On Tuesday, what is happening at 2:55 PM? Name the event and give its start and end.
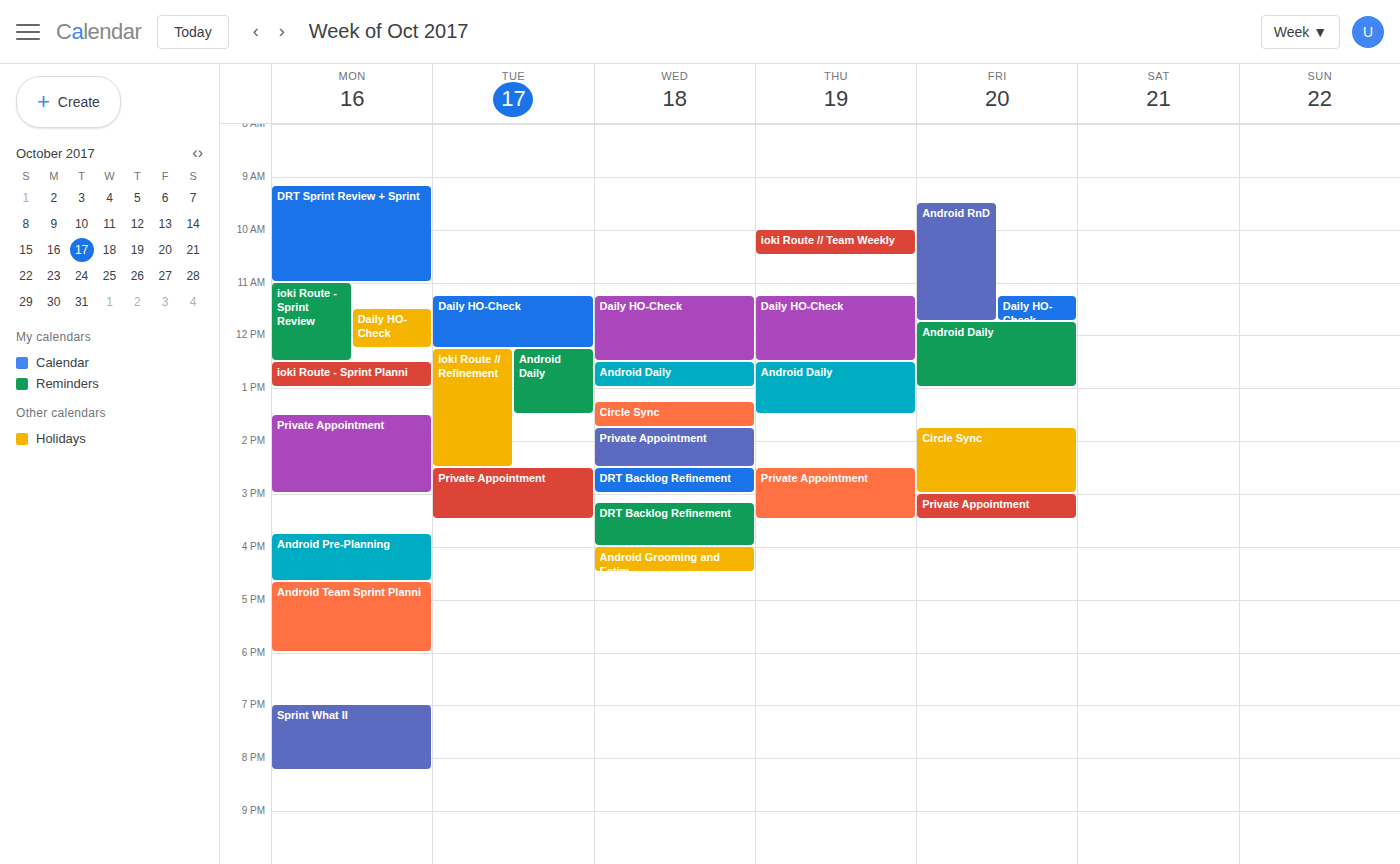
"Private Appointment", 2:30 PM to 3:30 PM